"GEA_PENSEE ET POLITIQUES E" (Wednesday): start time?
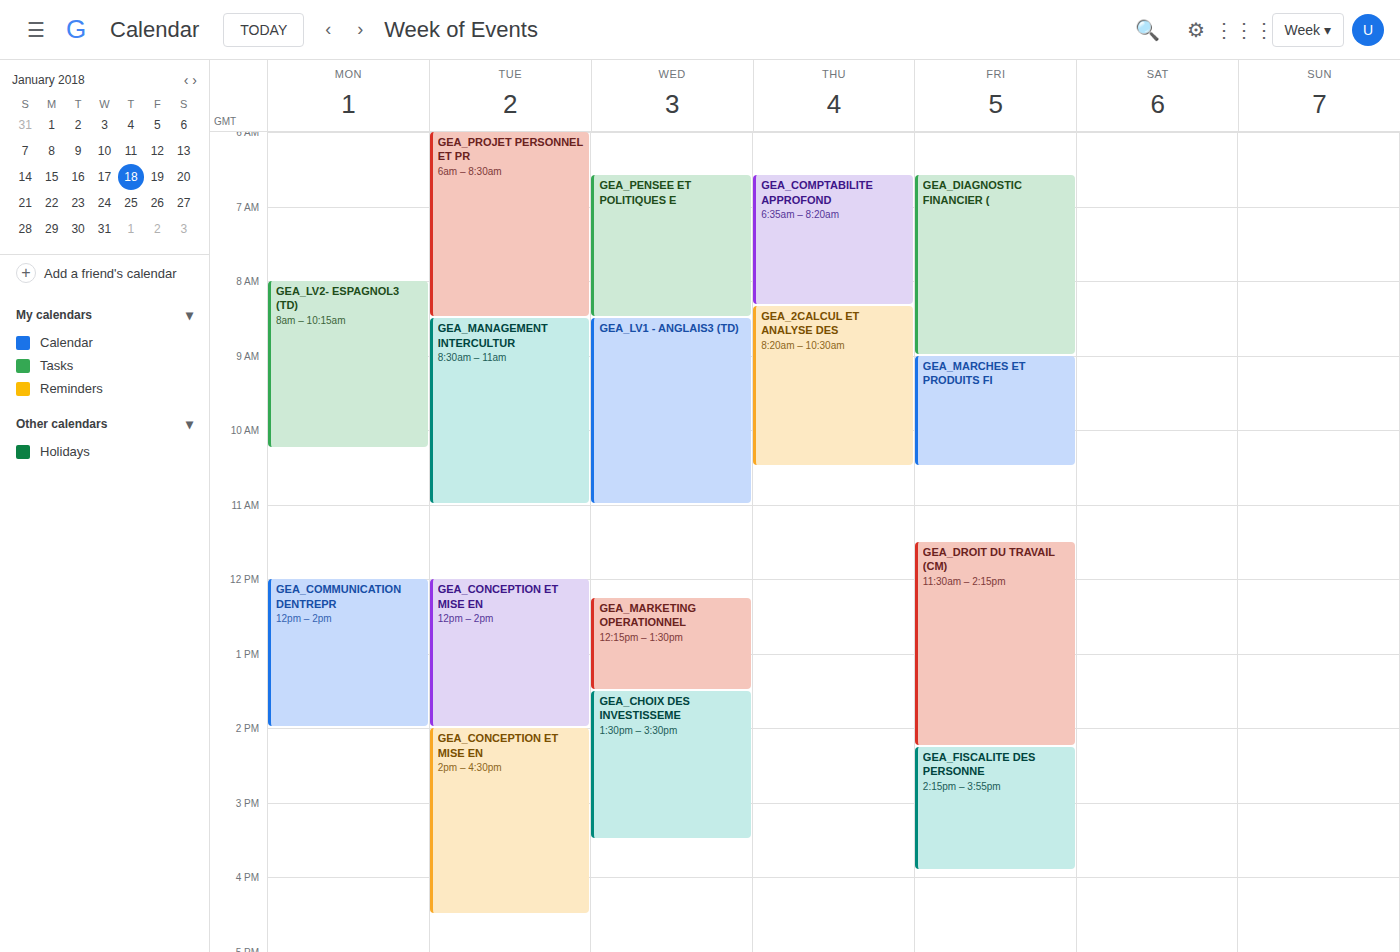
6:35 AM